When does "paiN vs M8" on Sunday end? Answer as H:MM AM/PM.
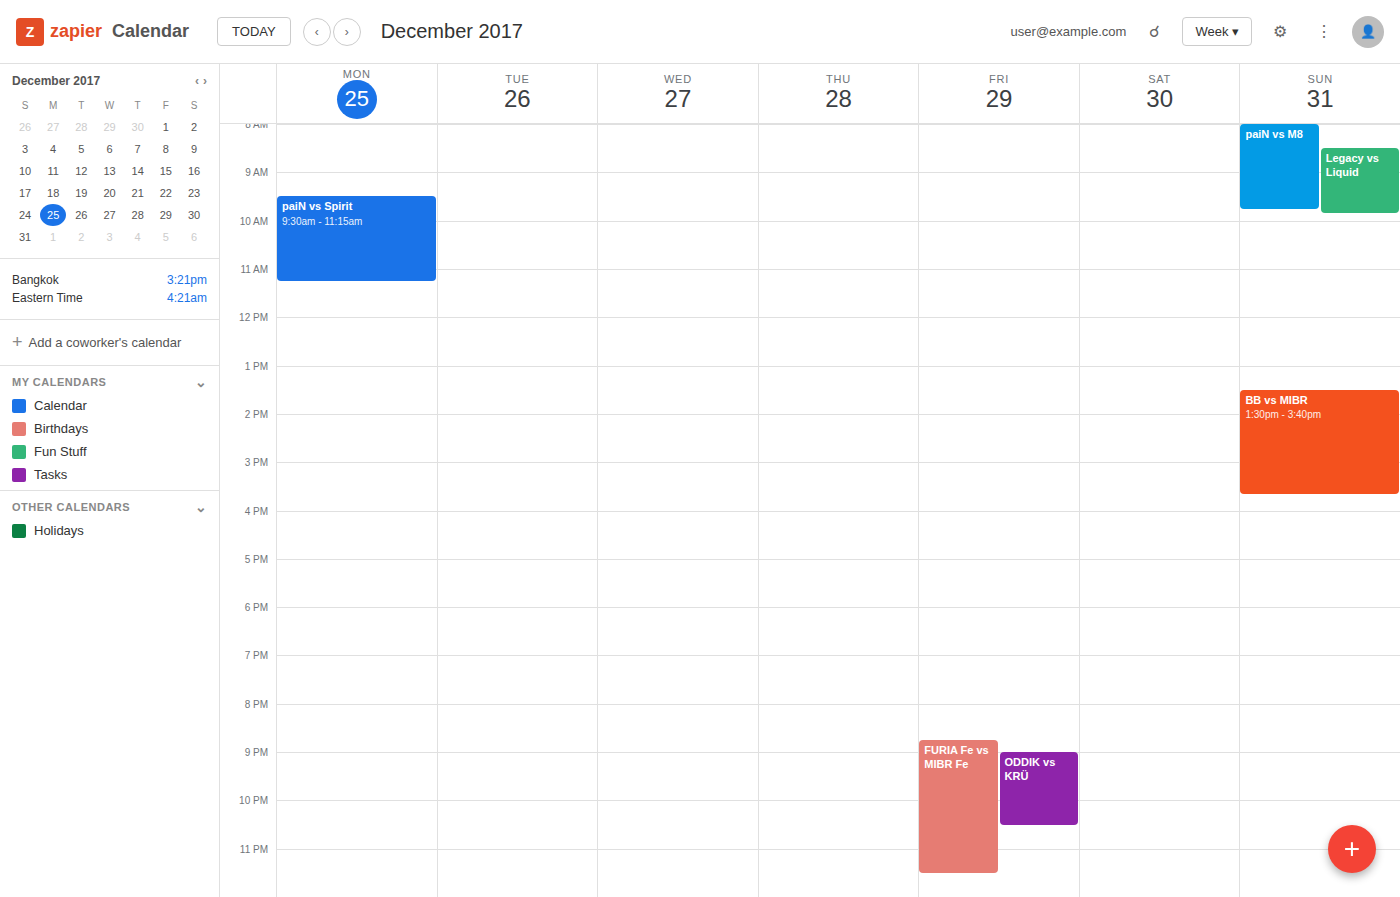
9:45 AM